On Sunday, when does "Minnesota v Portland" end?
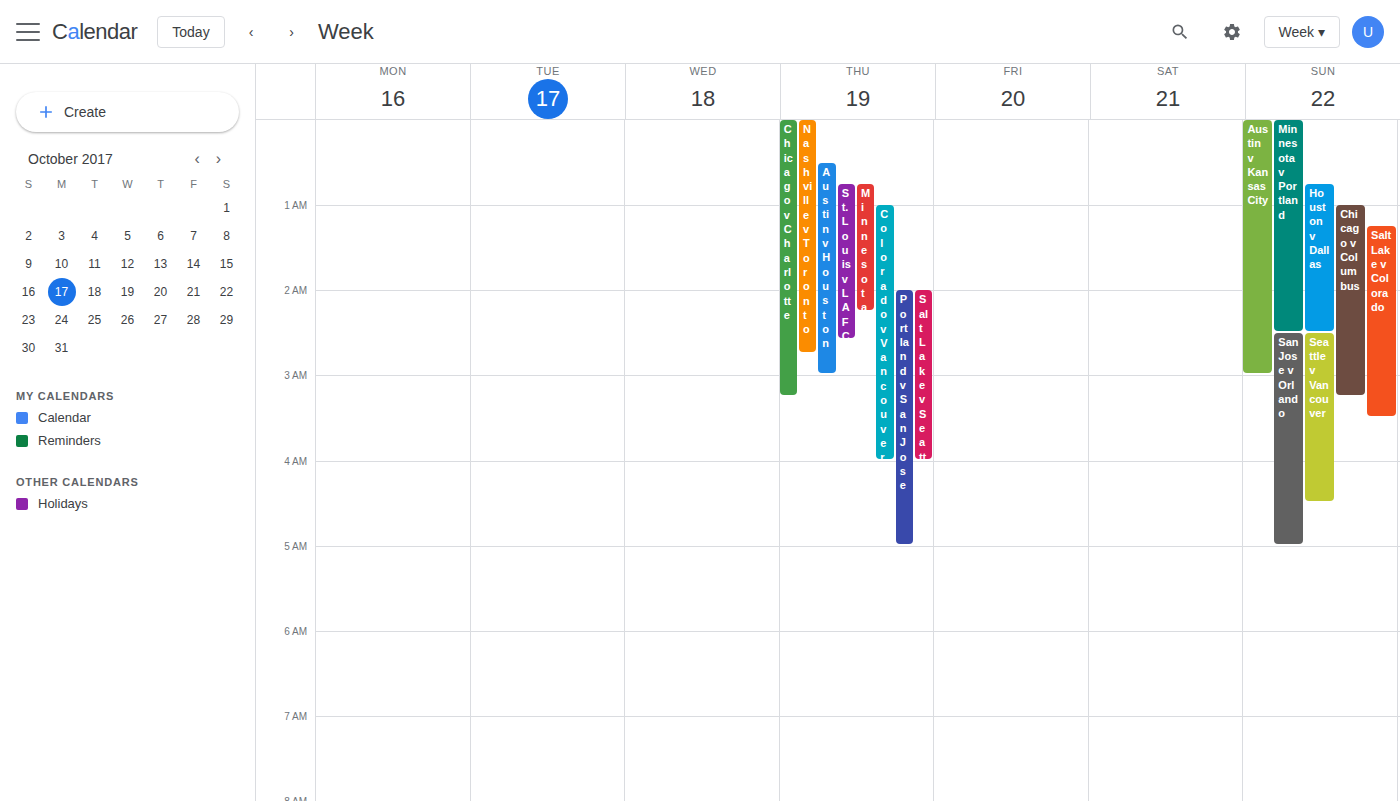
2:30 AM